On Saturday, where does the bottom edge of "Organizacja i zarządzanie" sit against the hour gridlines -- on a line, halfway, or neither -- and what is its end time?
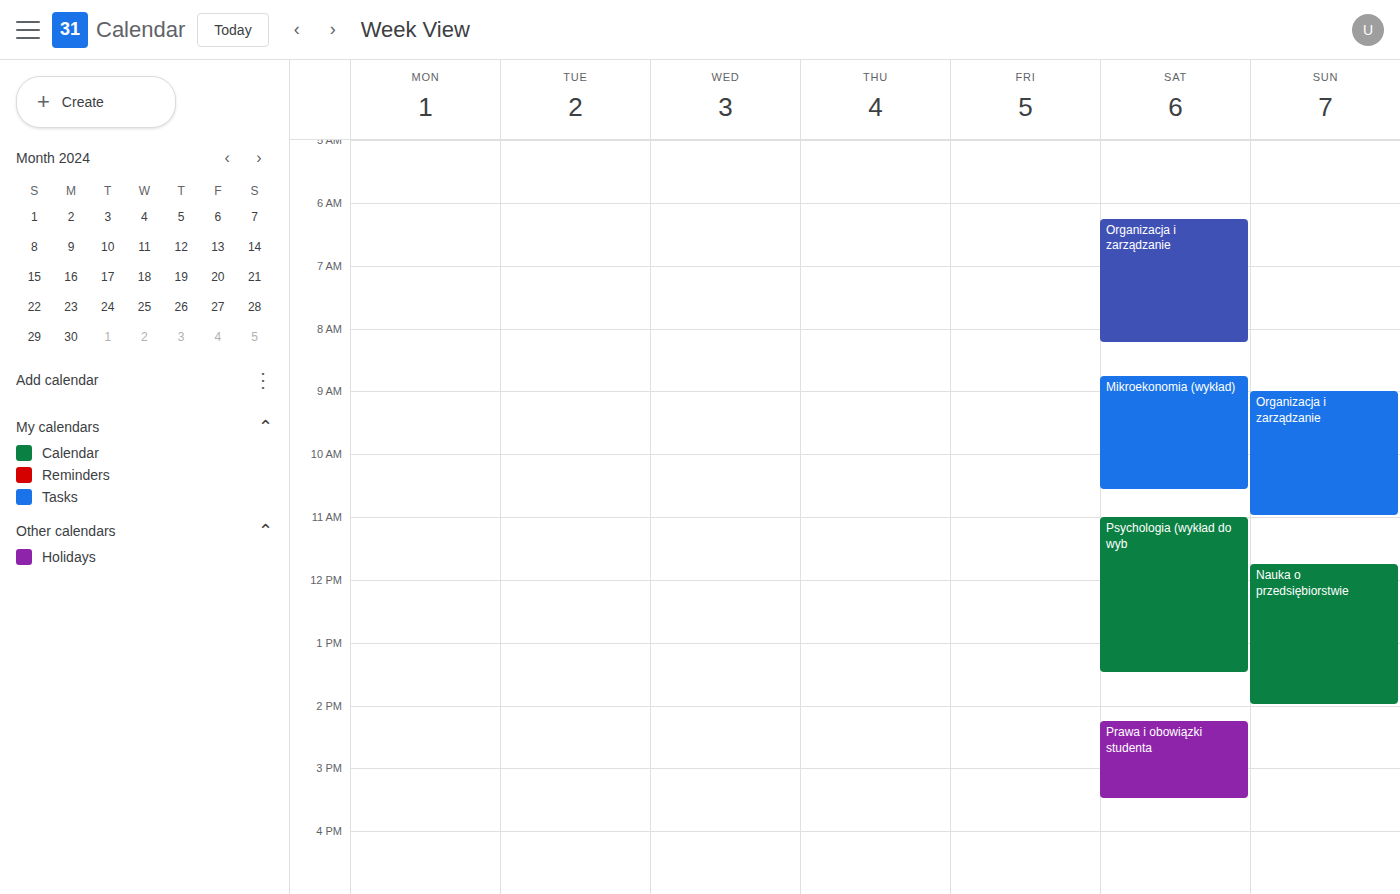
8:15 AM -- neither: a quarter of the way from the 8 AM line to the 9 AM line.